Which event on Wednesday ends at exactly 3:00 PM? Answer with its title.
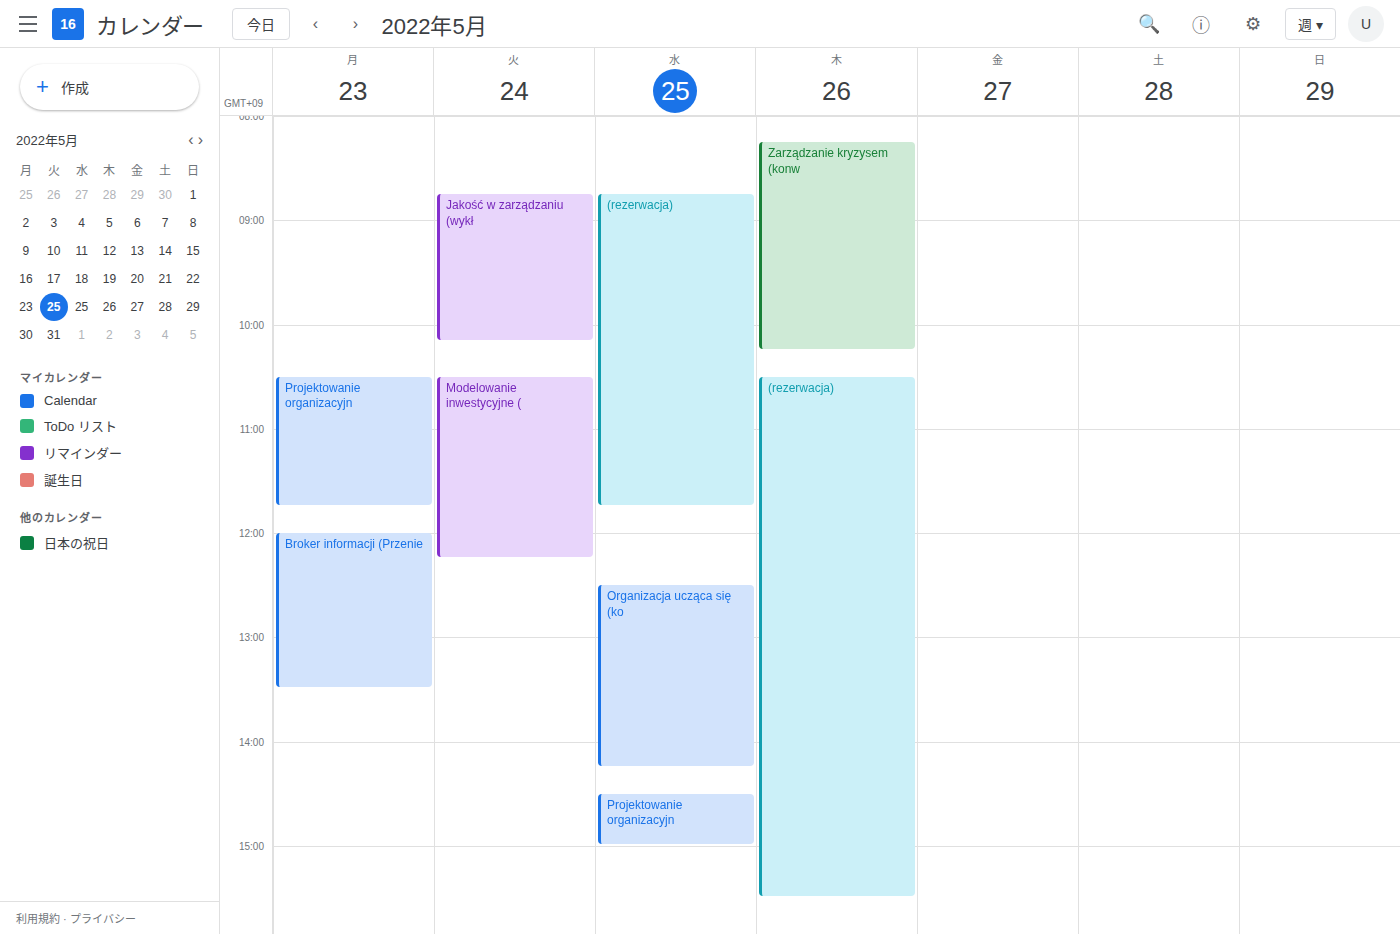
"Projektowanie organizacyjn"